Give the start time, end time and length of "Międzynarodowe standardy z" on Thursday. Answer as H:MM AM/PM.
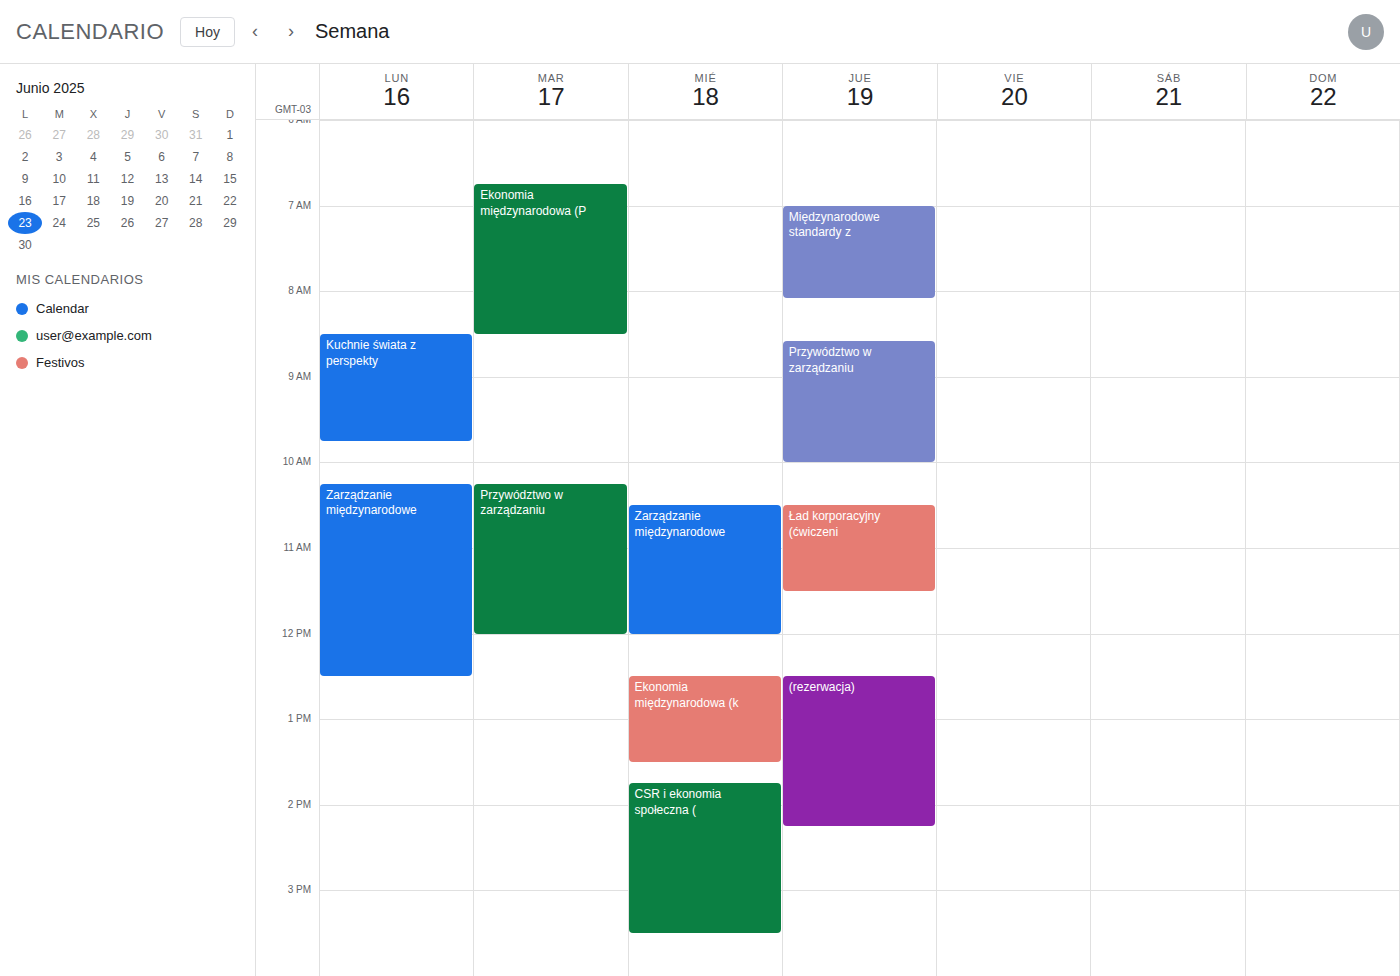
7:00 AM to 8:05 AM, 1 hour 5 minutes